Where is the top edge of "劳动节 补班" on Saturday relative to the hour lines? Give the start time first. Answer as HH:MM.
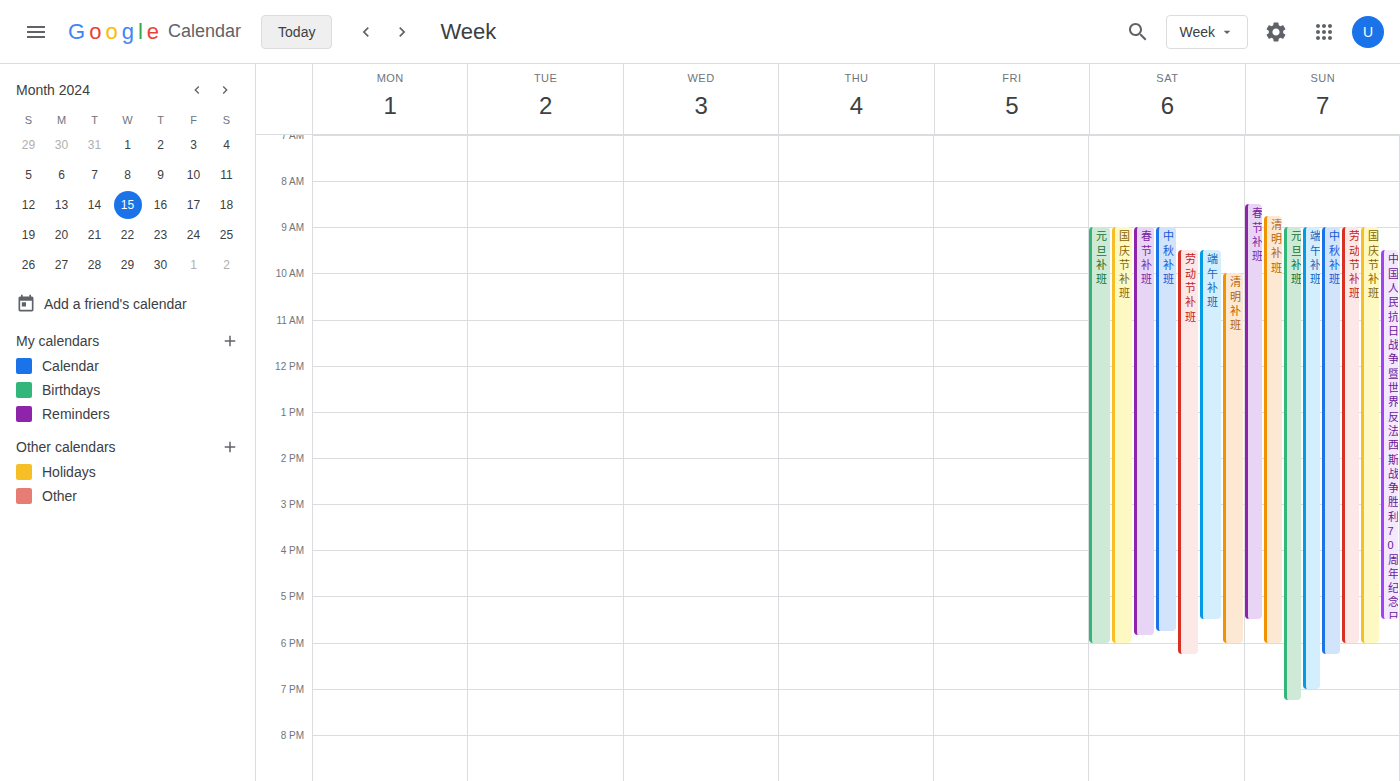
09:30 -- halfway between the 09:00 and 10:00 lines.